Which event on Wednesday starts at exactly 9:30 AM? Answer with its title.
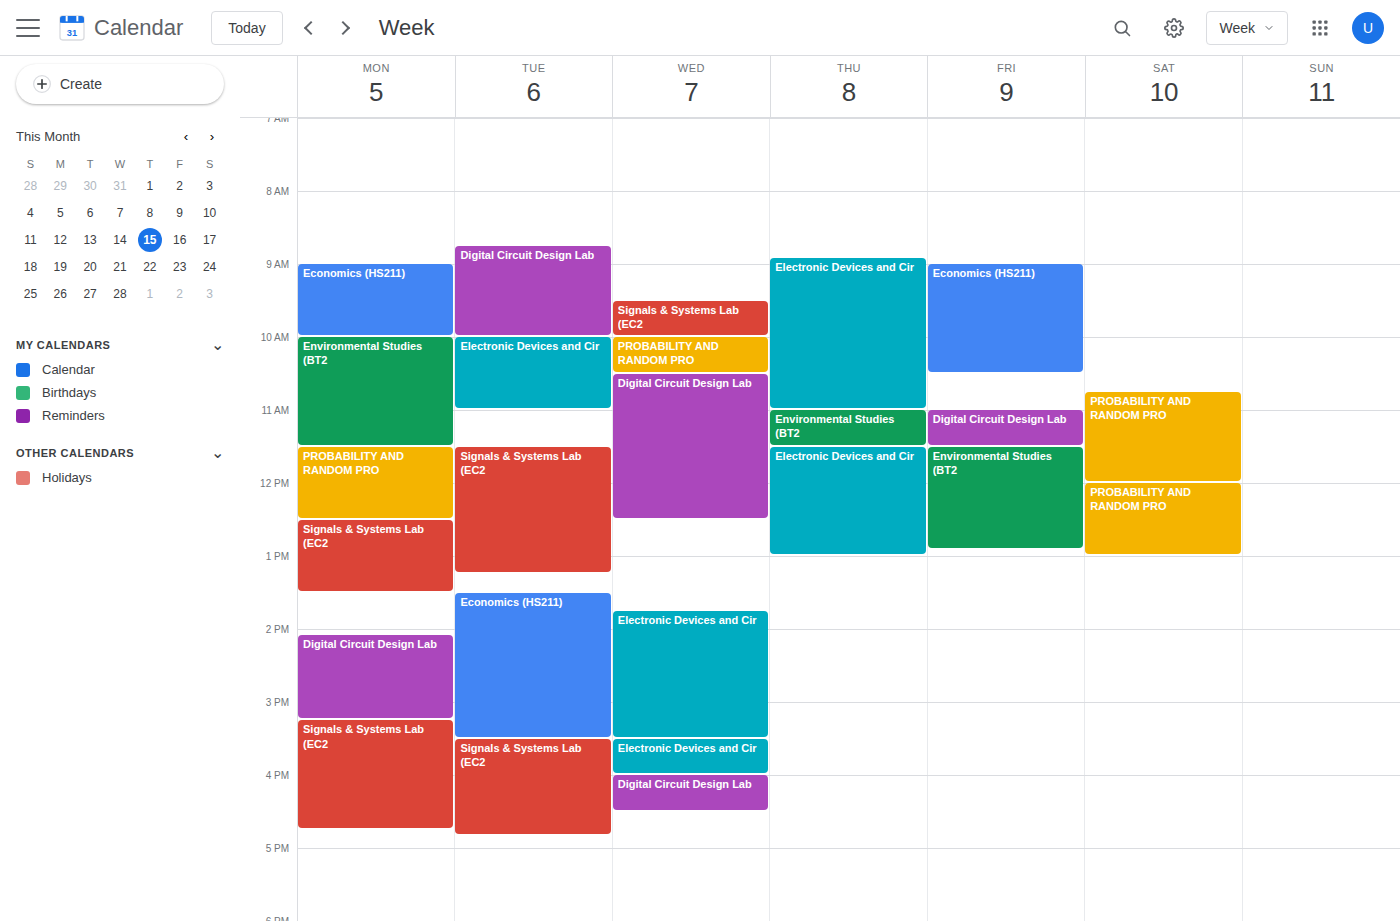
"Signals & Systems Lab (EC2"